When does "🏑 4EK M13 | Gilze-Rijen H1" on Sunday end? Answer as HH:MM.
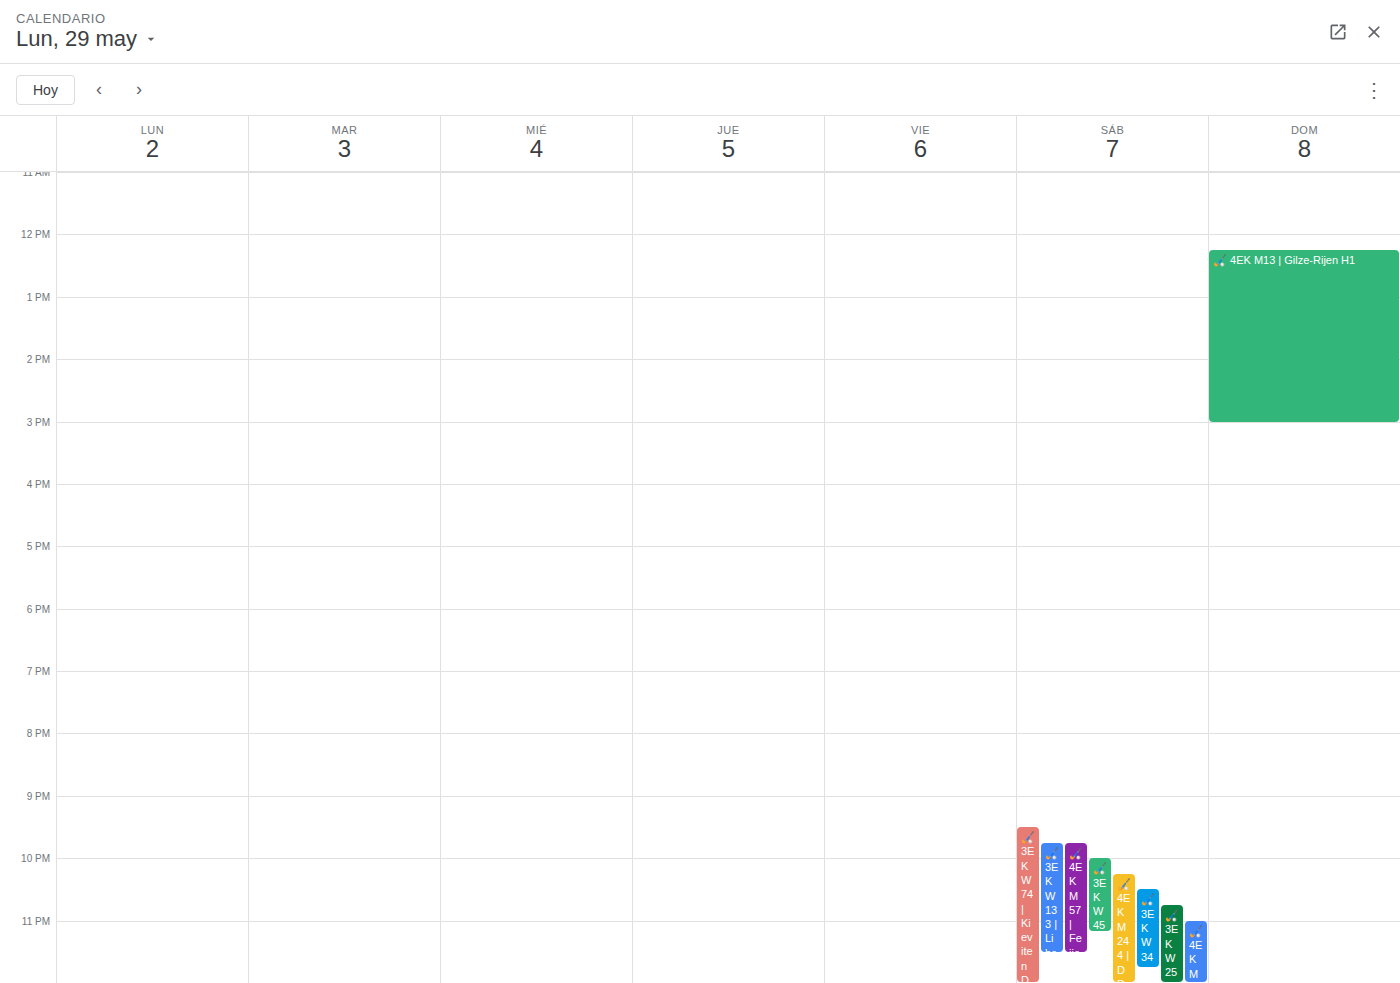
15:00